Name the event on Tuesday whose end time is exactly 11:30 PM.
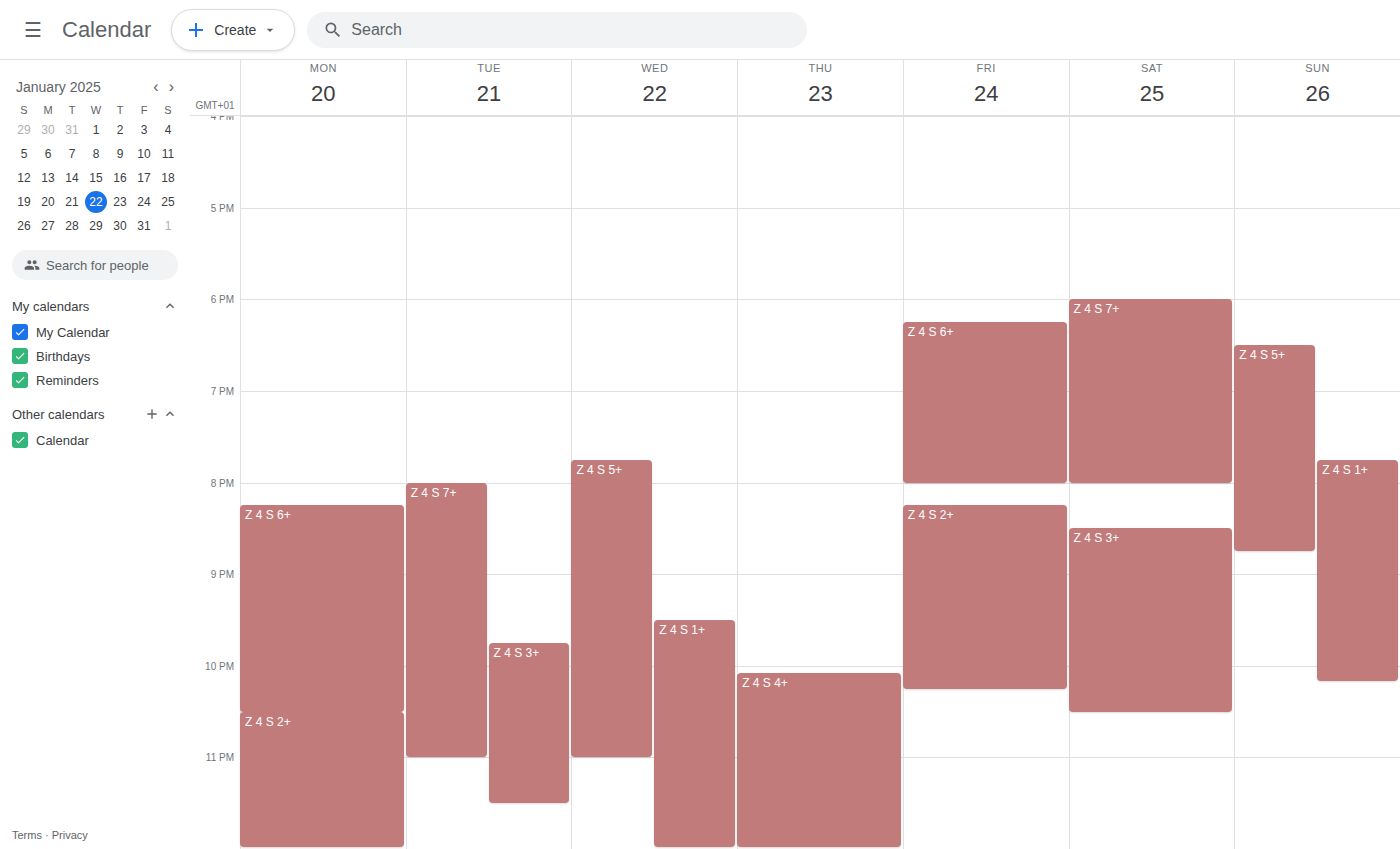
"Z 4 S 3+"